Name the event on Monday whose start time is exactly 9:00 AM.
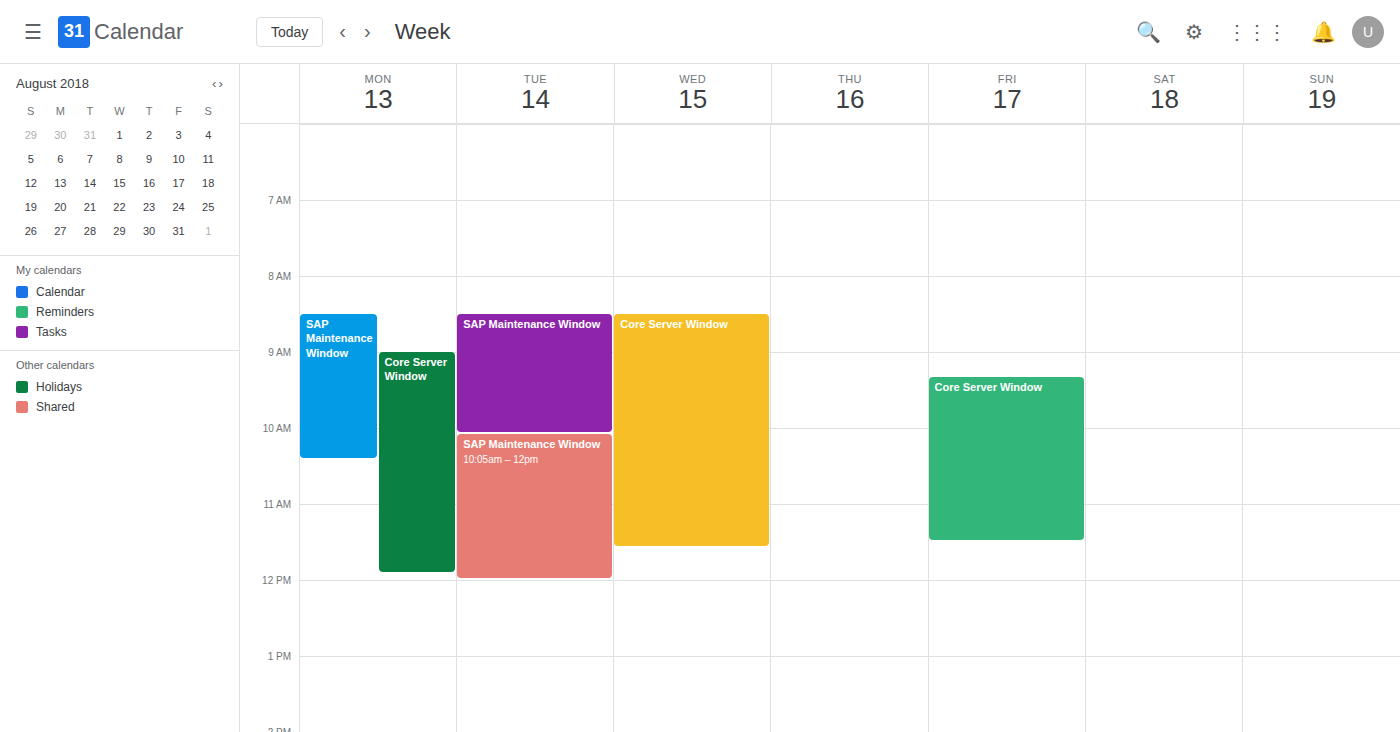
"Core Server Window"